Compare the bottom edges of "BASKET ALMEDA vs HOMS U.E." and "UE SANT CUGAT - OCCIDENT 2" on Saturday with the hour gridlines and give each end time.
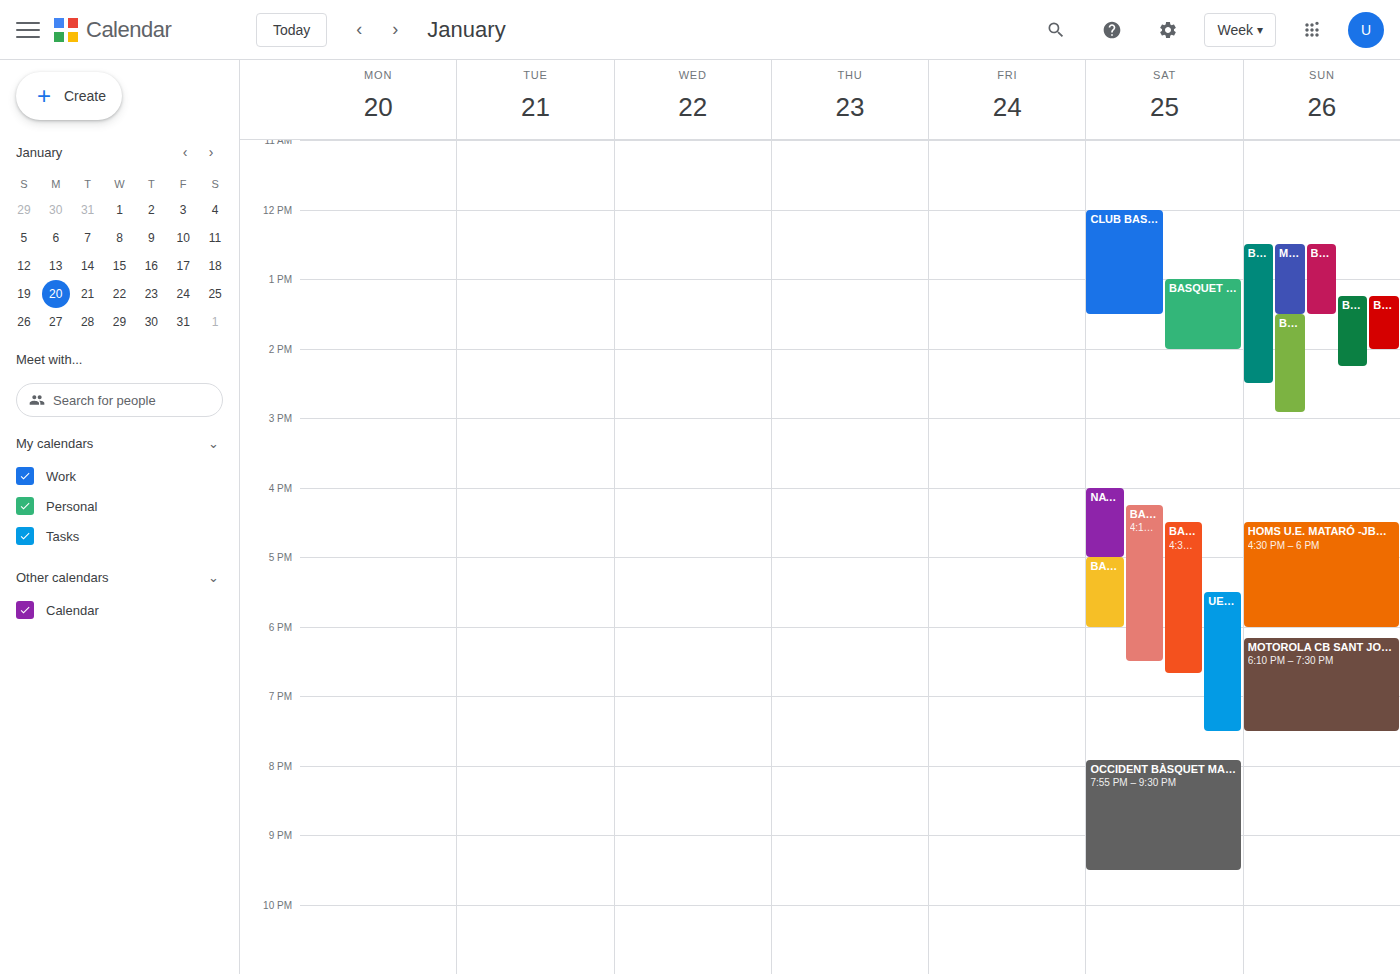
"BASKET ALMEDA vs HOMS U.E.": 6:00 PM, exactly on the 6 PM line. "UE SANT CUGAT - OCCIDENT 2": 7:30 PM, halfway between the 7 PM and 8 PM lines.